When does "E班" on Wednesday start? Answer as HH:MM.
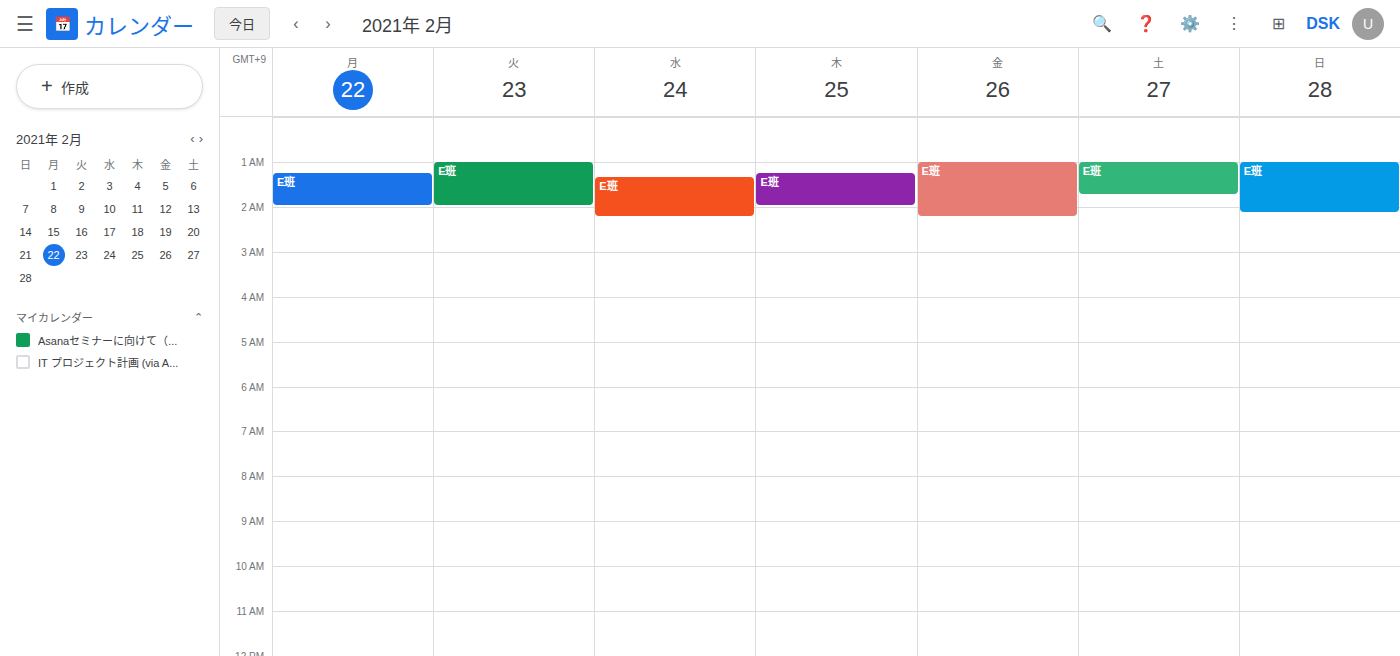
01:20